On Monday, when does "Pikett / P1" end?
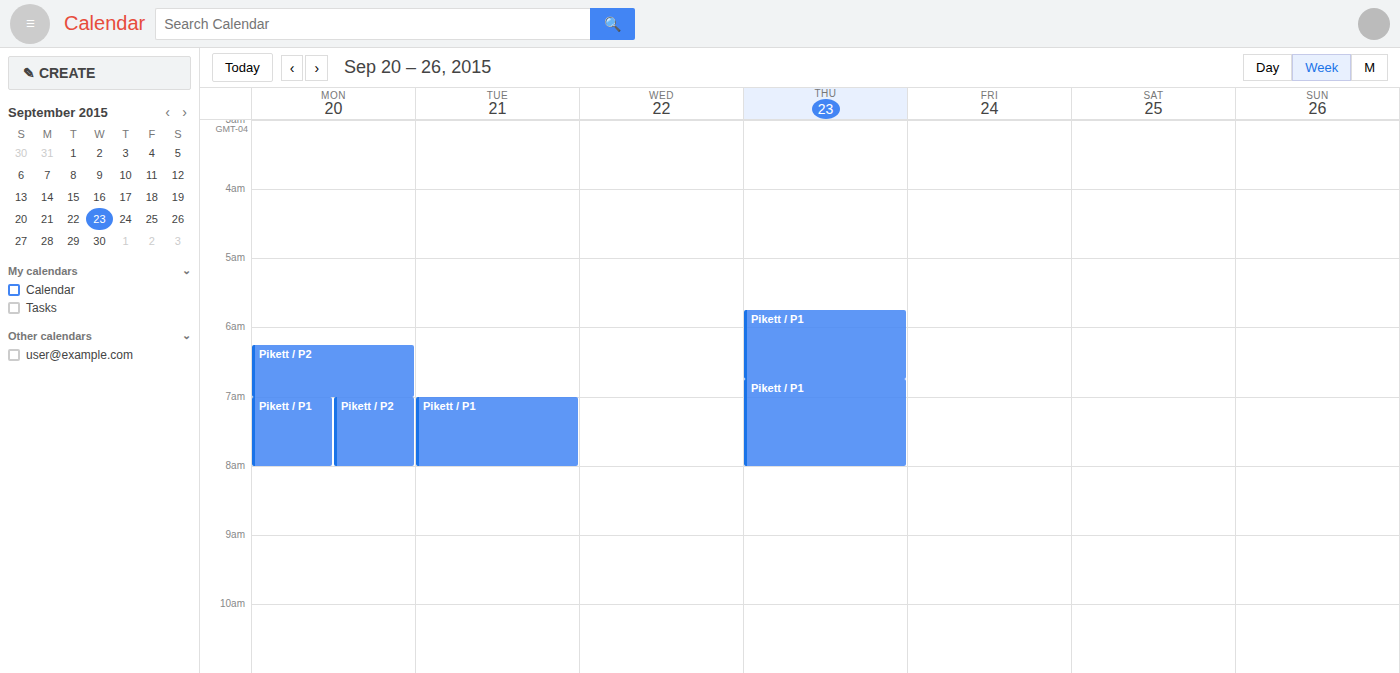
8:00 AM